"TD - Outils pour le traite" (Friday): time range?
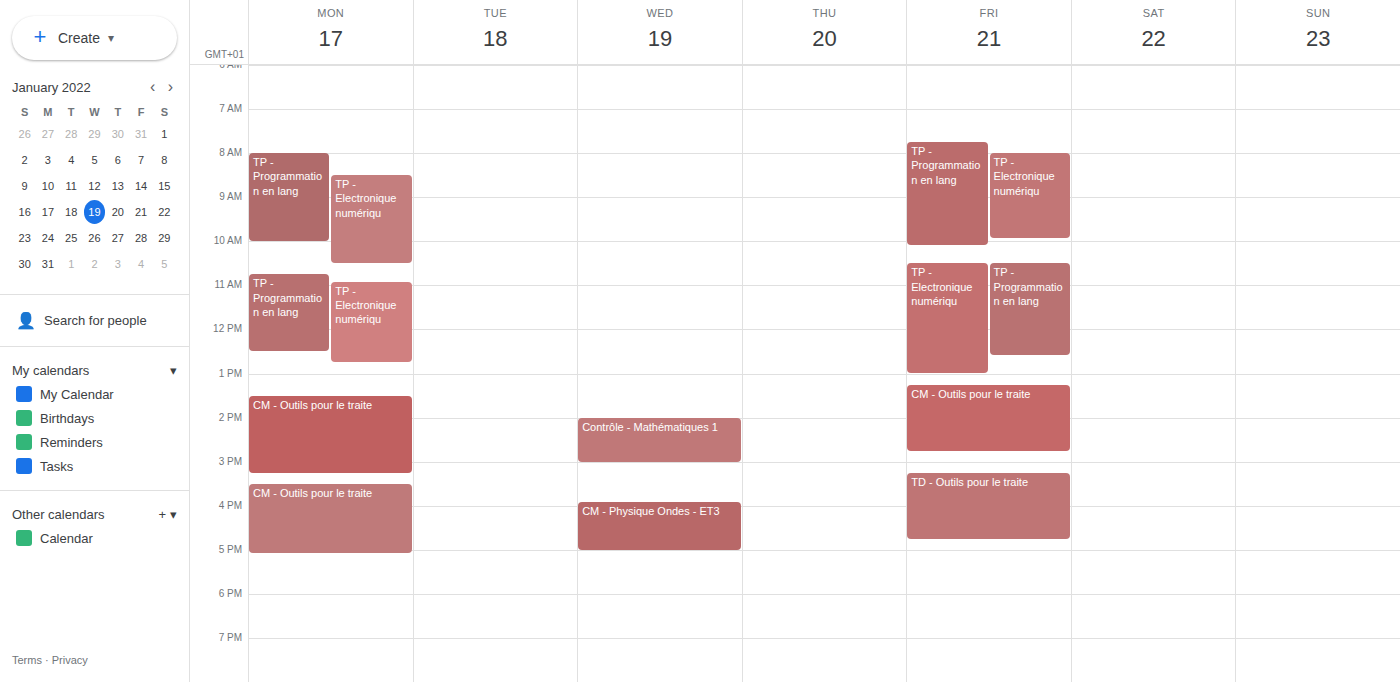
3:15 PM to 4:45 PM